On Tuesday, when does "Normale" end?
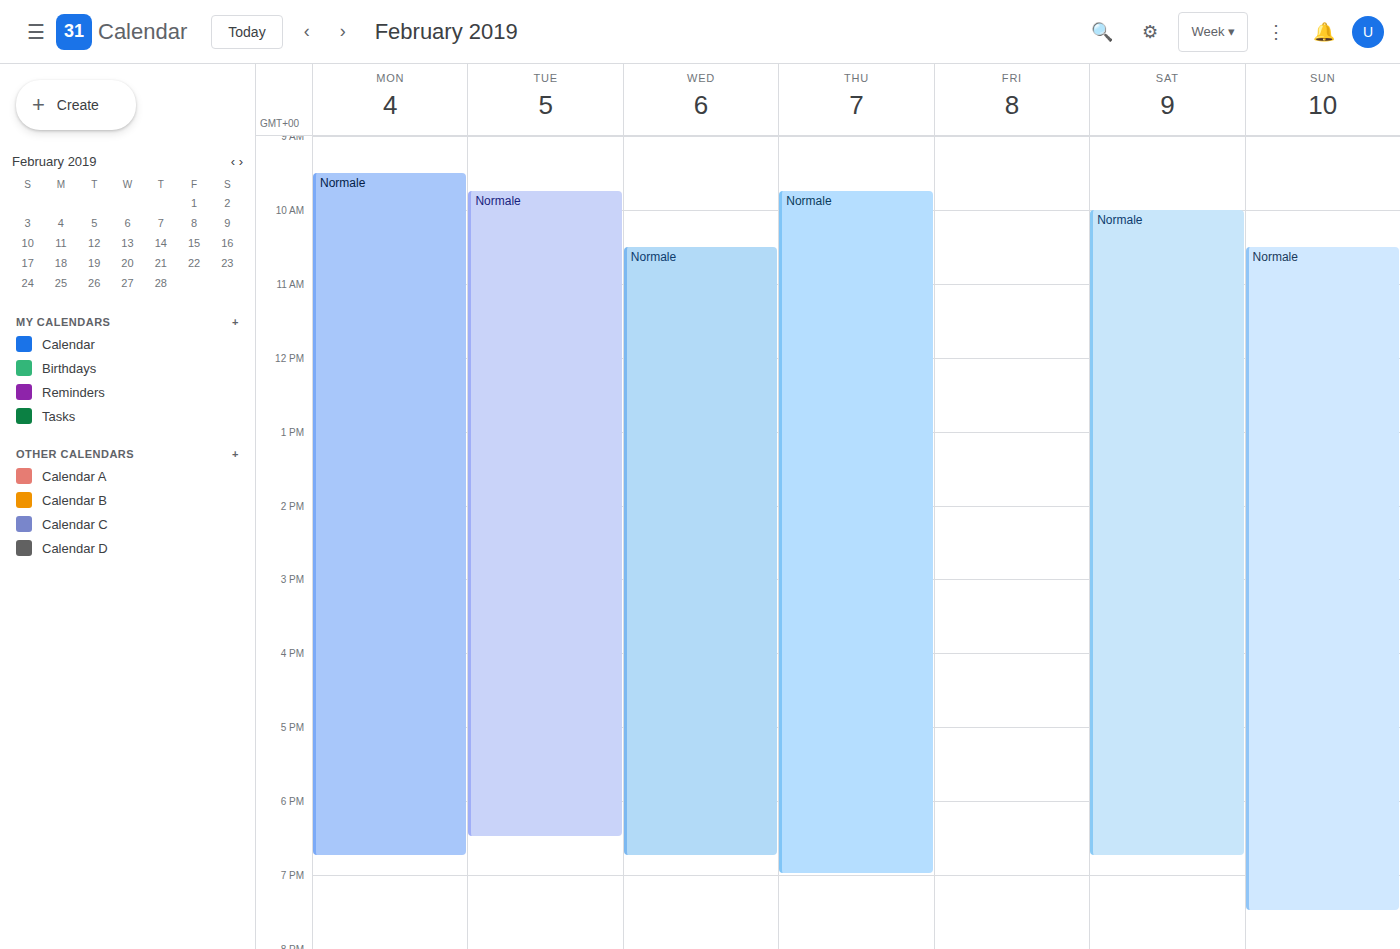
6:30 PM